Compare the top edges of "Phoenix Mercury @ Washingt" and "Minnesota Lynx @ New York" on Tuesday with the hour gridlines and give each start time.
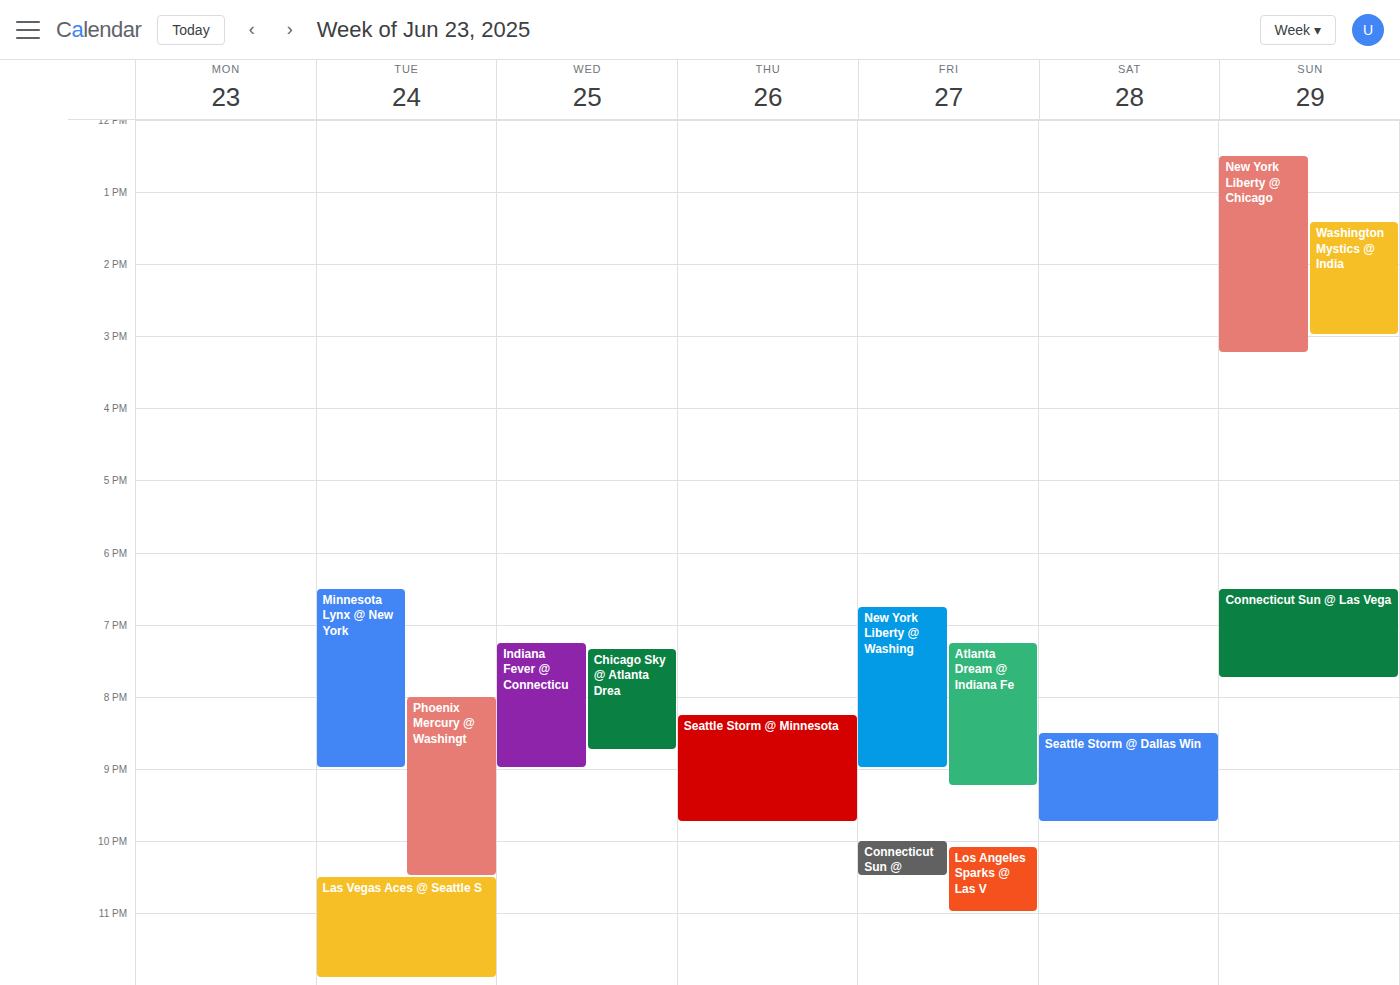
"Phoenix Mercury @ Washingt": 8:00 PM, exactly on the 8 PM line. "Minnesota Lynx @ New York": 6:30 PM, halfway between the 6 PM and 7 PM lines.